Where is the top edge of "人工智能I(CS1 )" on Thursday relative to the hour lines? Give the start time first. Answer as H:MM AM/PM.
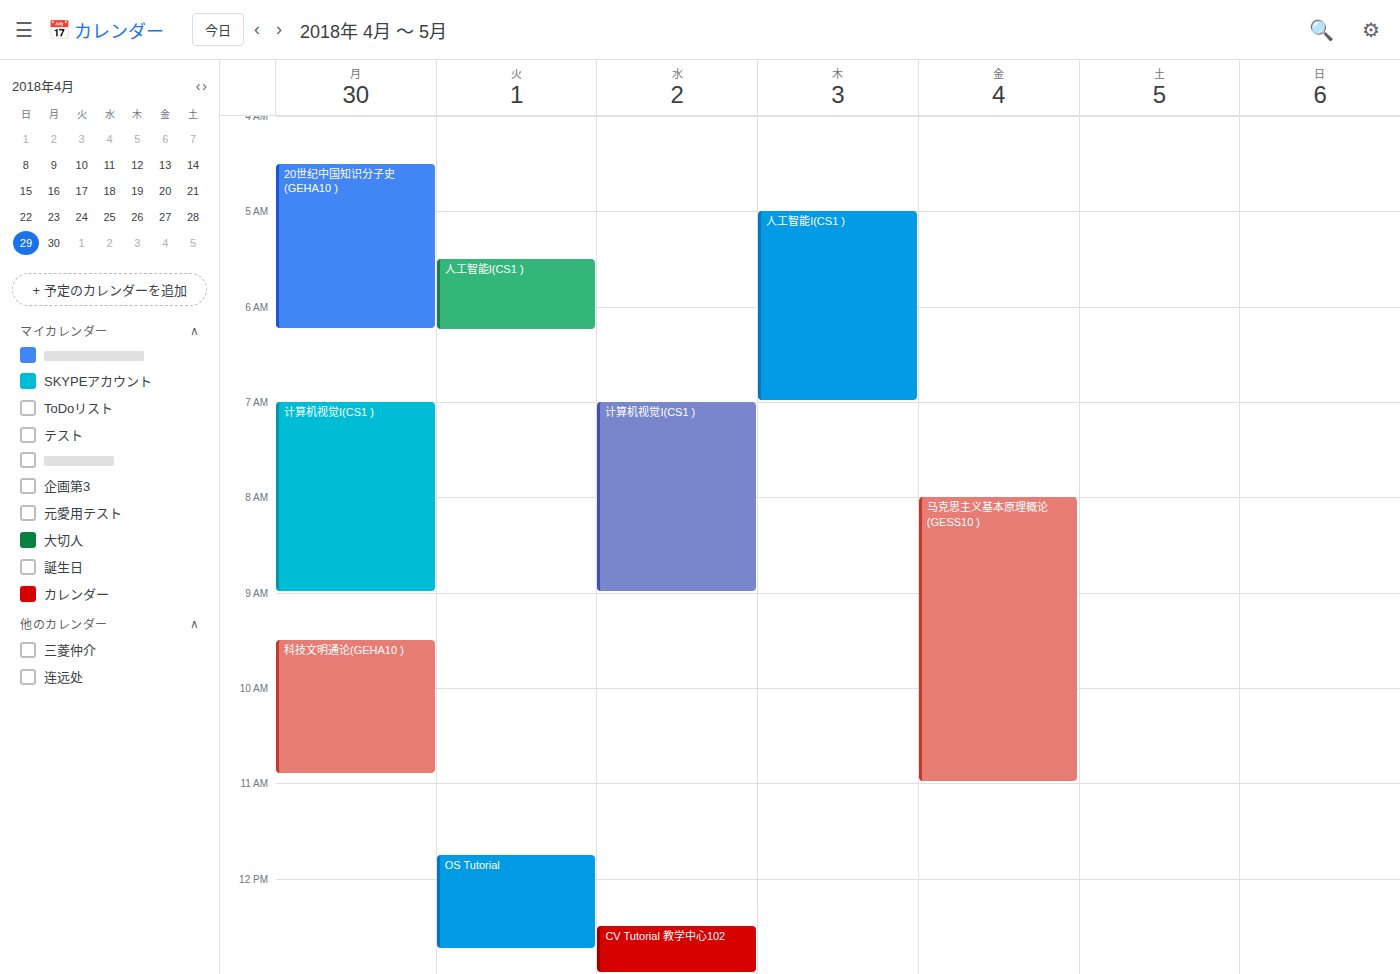
5:00 AM -- exactly on the 5 AM line.